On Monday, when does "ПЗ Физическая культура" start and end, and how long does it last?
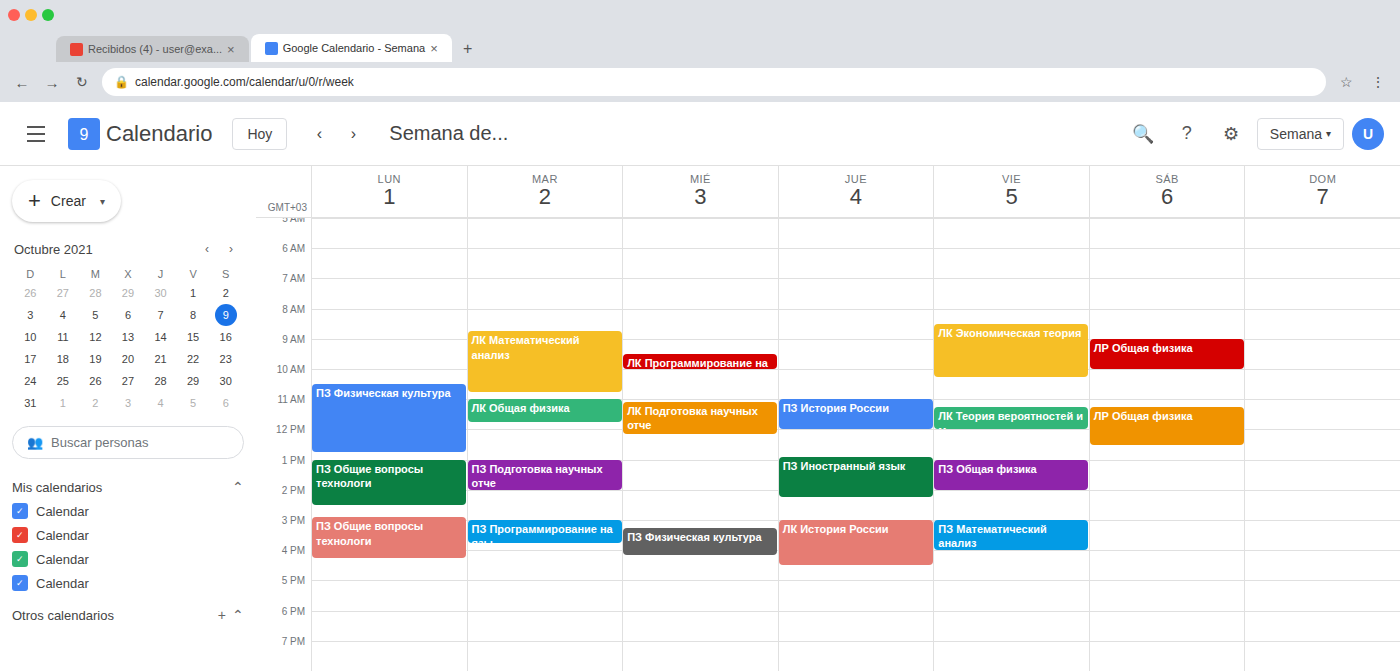
10:30 to 12:45, 2 hours 15 minutes